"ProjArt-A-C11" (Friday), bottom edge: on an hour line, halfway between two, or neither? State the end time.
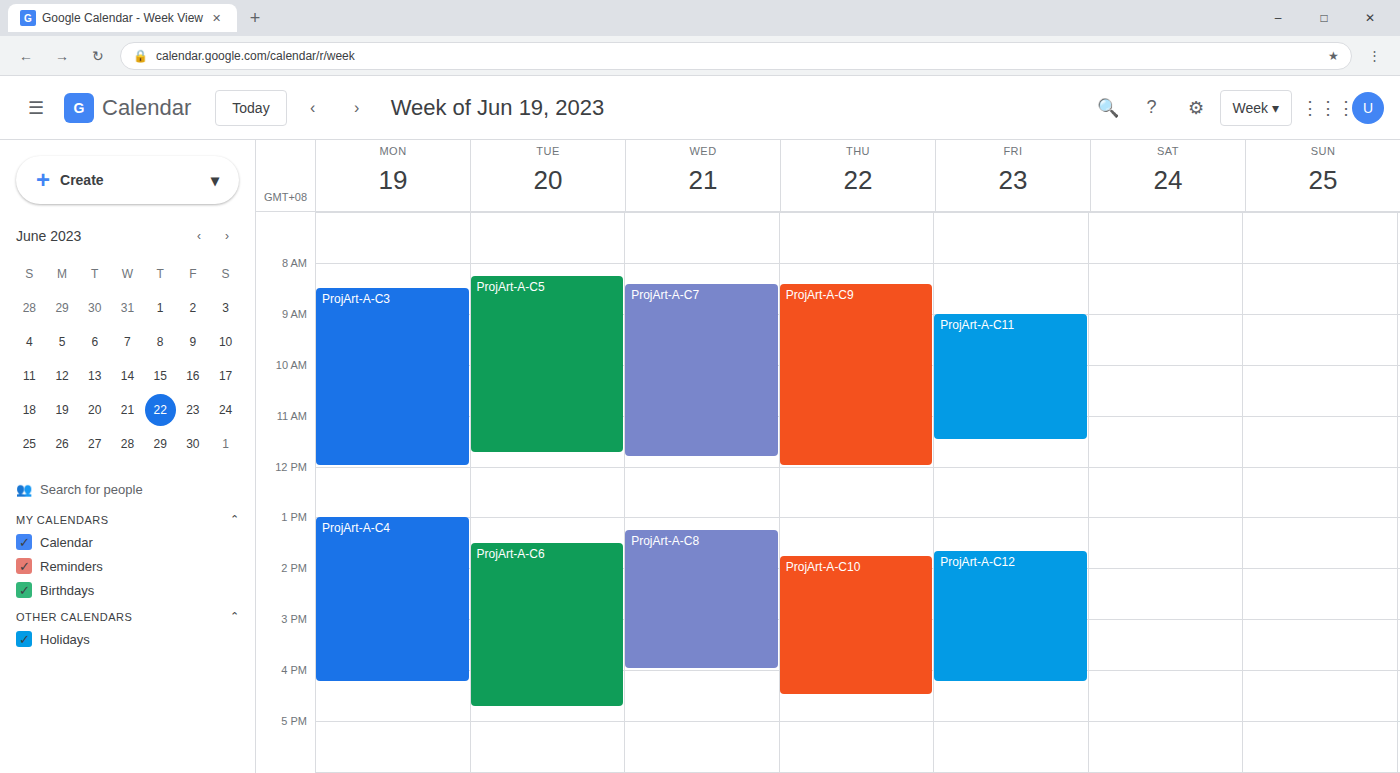
11:30 AM -- halfway between the 11 AM and 12 PM lines.